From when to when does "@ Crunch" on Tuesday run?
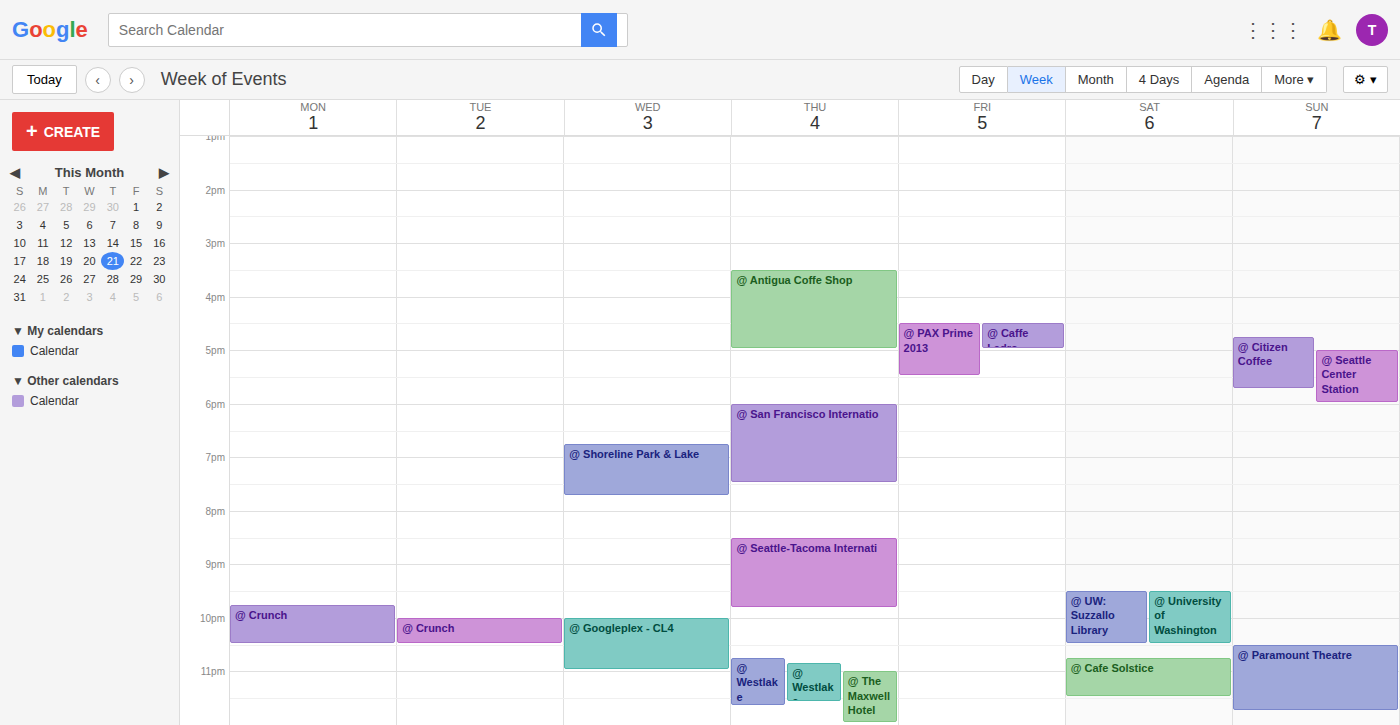
10:00 PM to 10:30 PM